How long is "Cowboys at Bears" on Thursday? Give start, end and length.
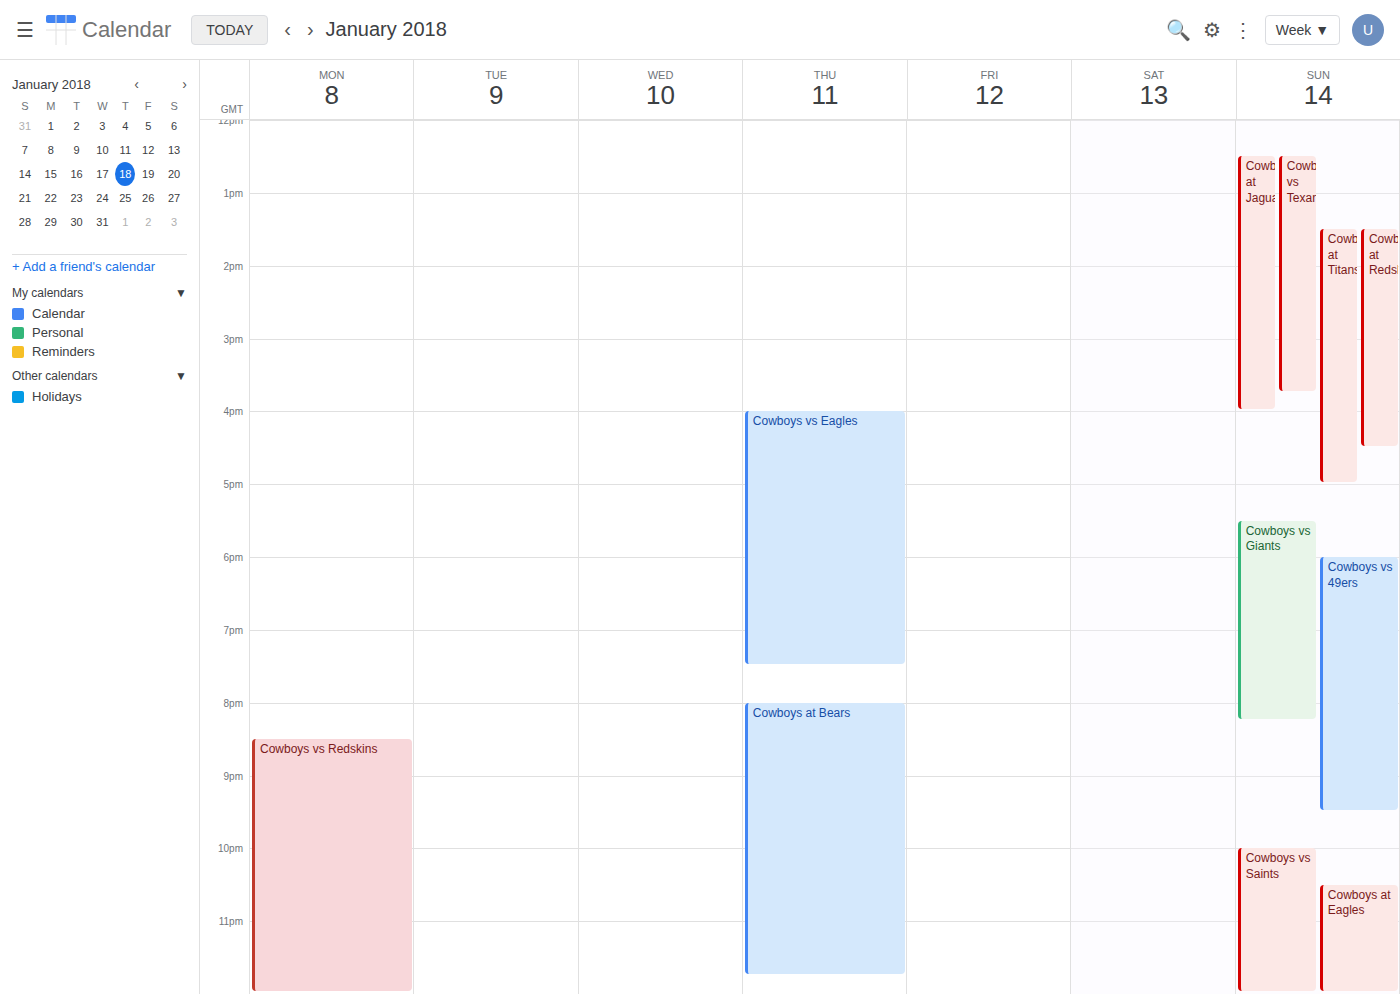
20:00 to 23:45, 3 hours 45 minutes